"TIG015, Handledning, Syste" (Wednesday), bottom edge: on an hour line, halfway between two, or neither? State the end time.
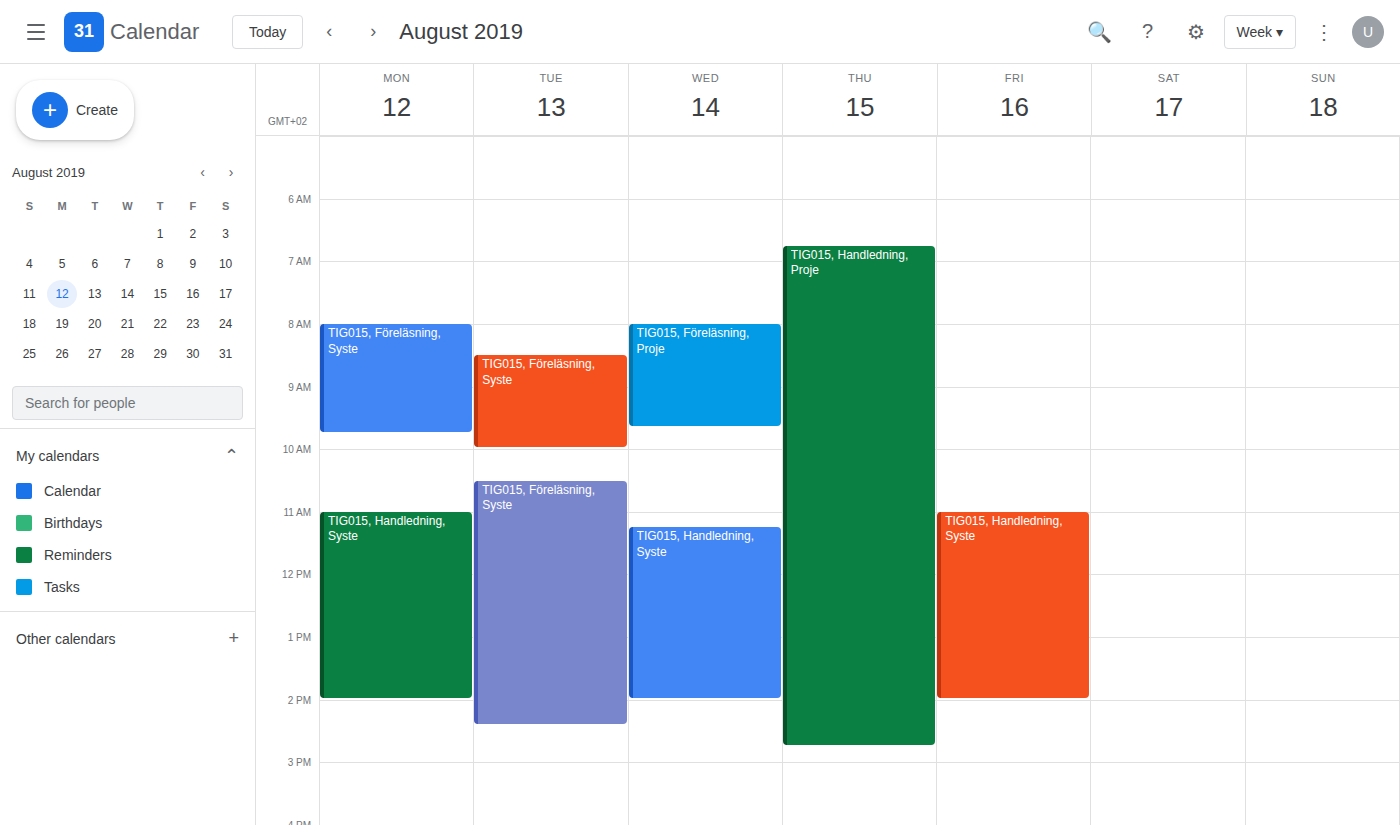
14:00 -- exactly on the 14:00 line.